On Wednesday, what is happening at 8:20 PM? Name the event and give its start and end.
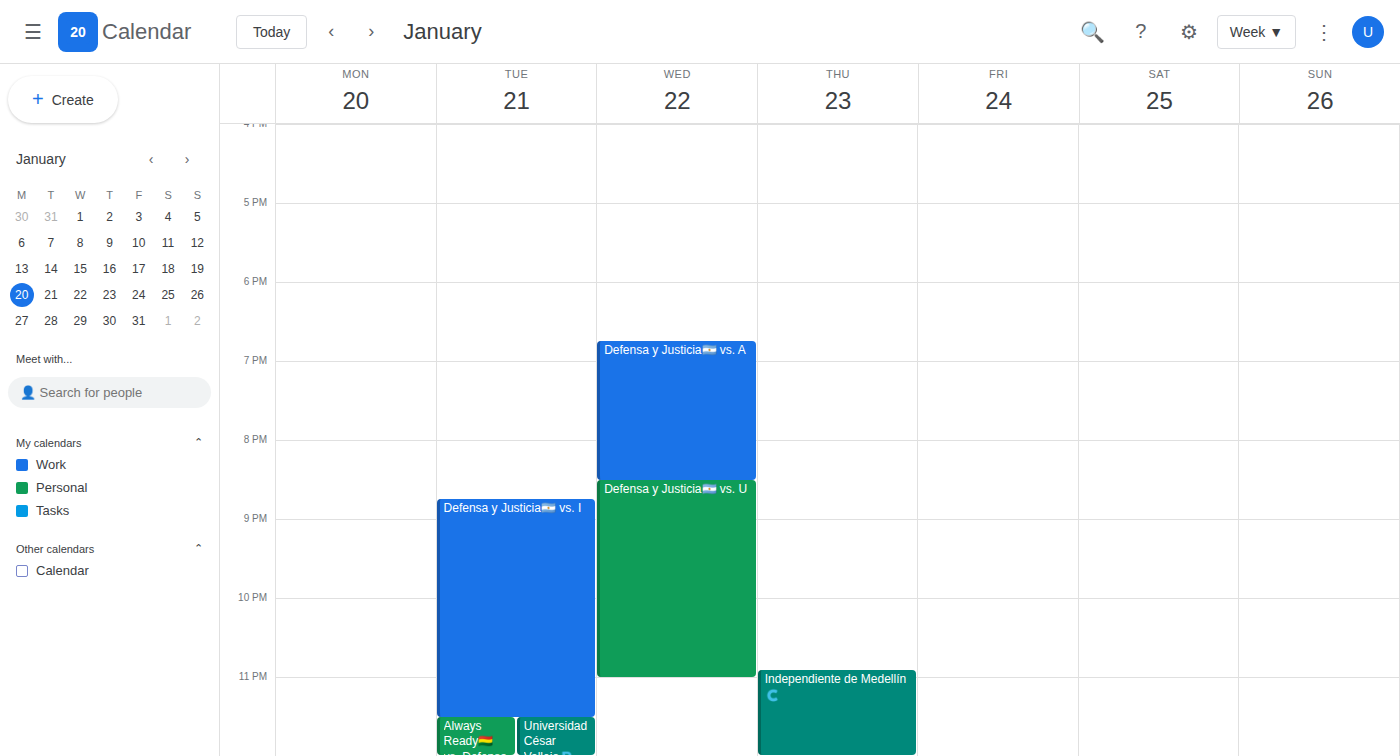
"Defensa y Justicia🇦🇷 vs. A", 6:45 PM to 8:30 PM